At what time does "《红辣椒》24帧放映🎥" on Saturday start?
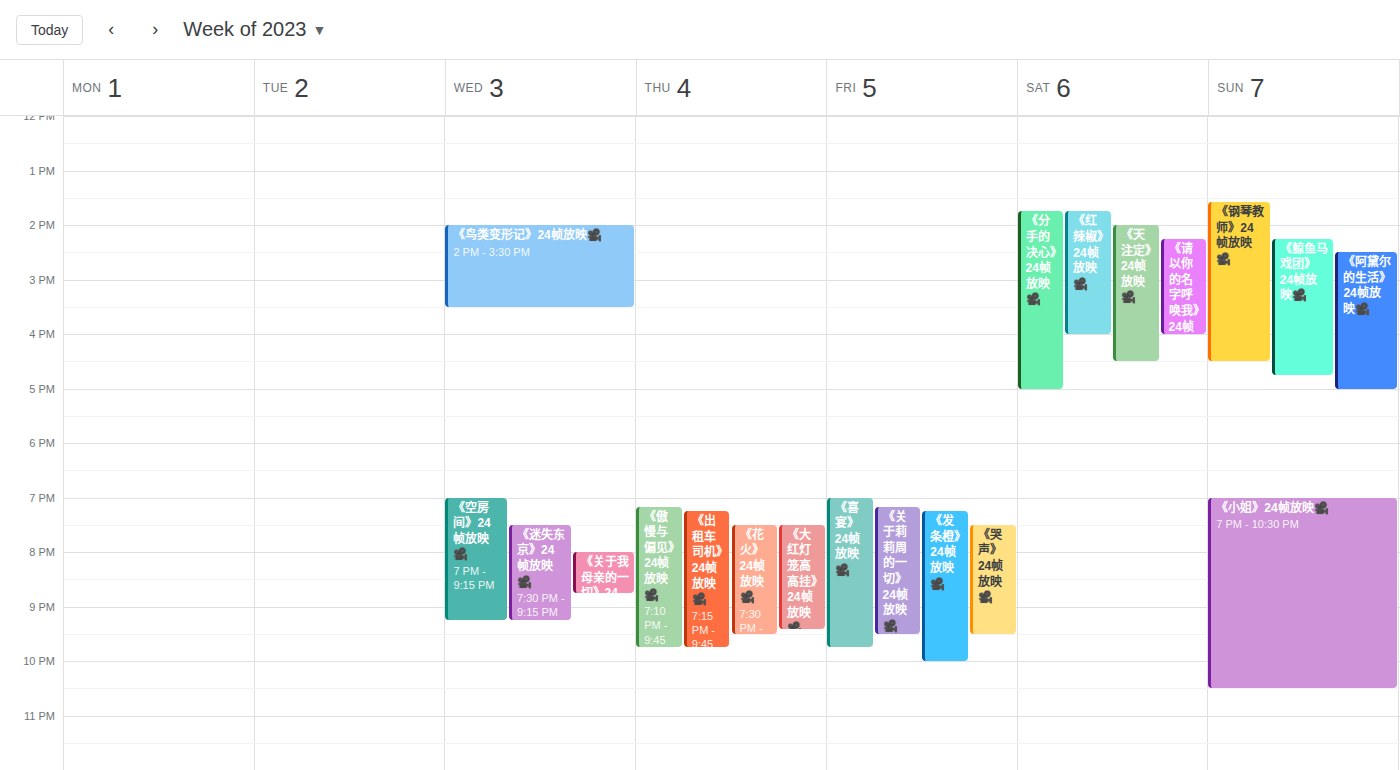
1:45 PM